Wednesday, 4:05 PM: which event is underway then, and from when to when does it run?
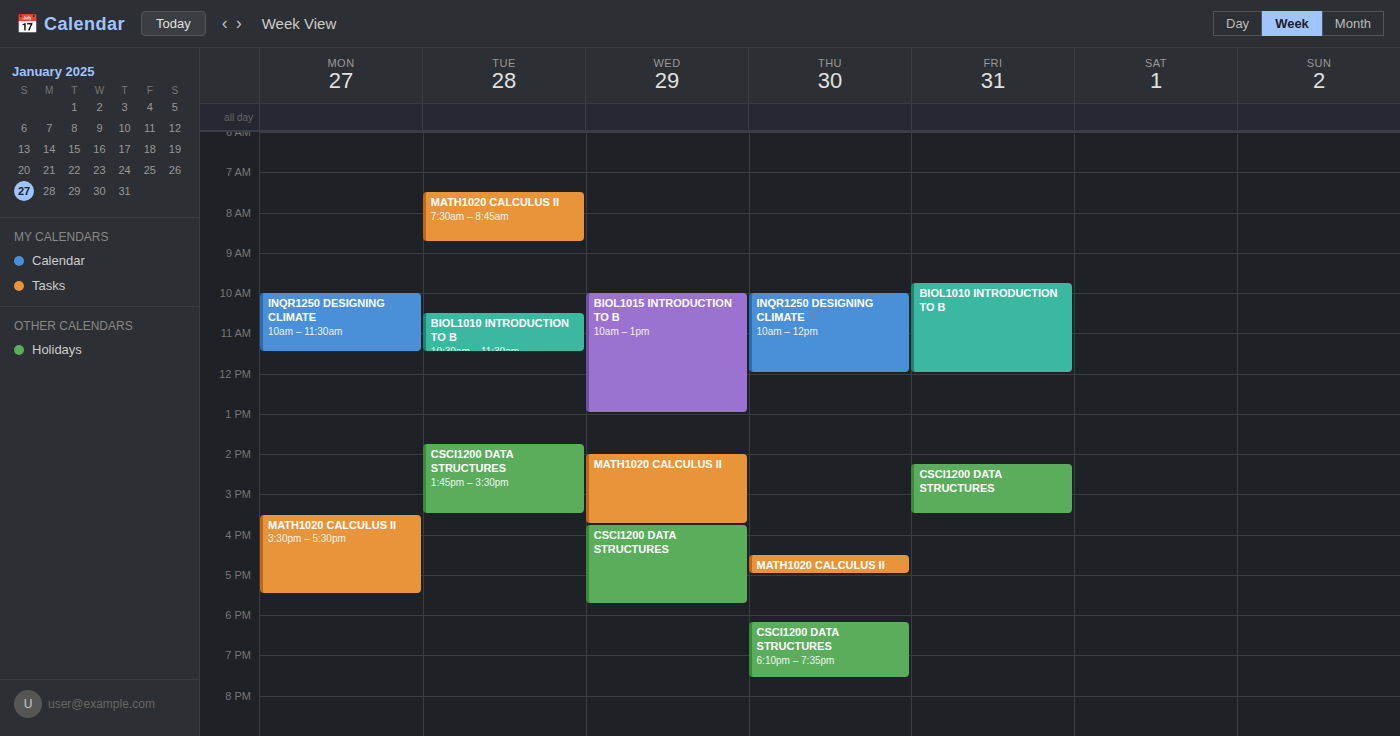
"CSCI1200 DATA STRUCTURES", 3:45 PM to 5:45 PM